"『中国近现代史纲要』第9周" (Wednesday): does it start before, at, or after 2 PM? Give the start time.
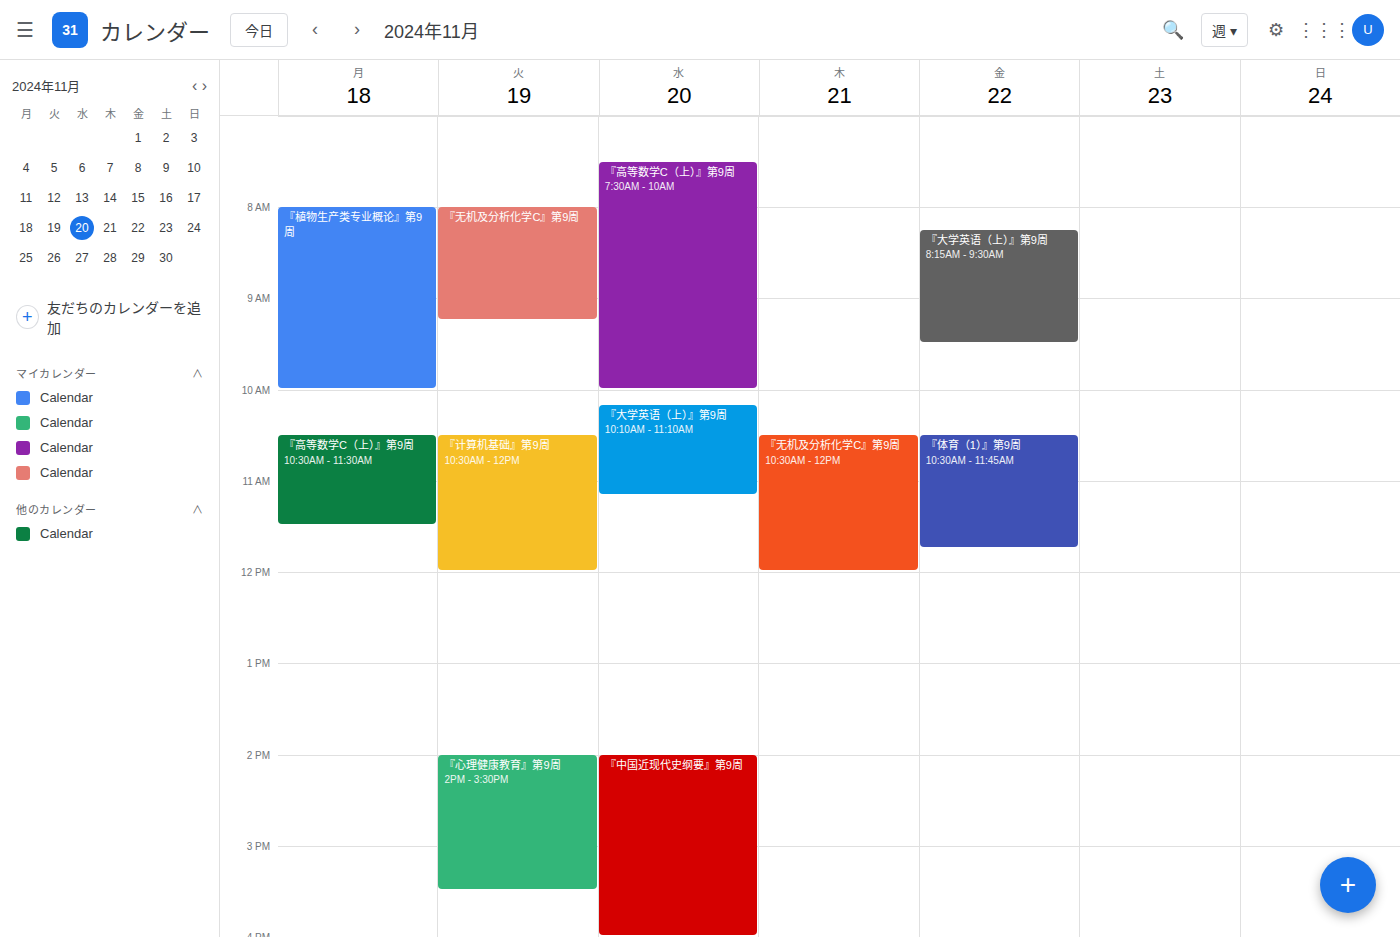
2:00 PM -- exactly at 2 PM, on the 2 PM line.